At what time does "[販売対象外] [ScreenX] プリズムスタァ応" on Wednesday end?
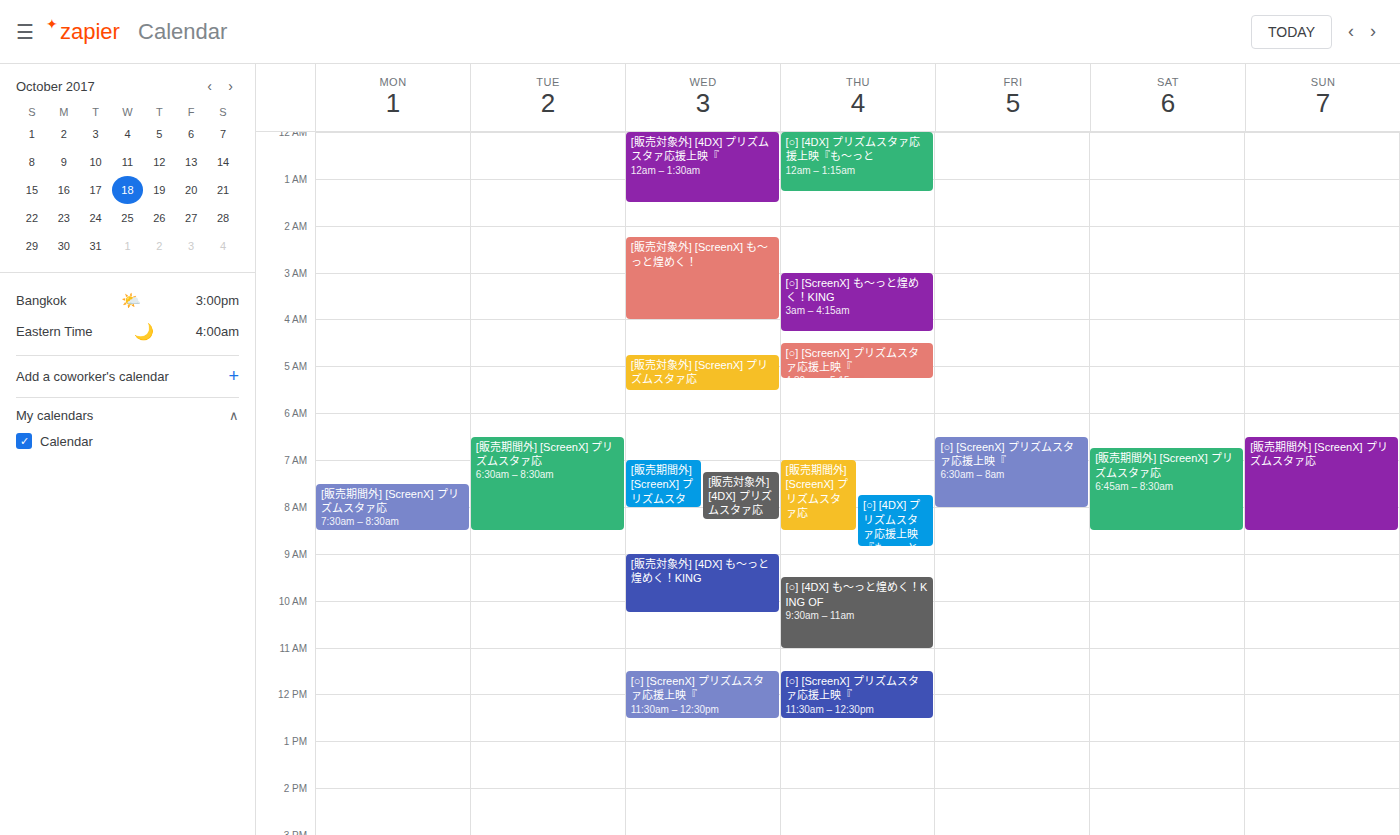
5:30 AM